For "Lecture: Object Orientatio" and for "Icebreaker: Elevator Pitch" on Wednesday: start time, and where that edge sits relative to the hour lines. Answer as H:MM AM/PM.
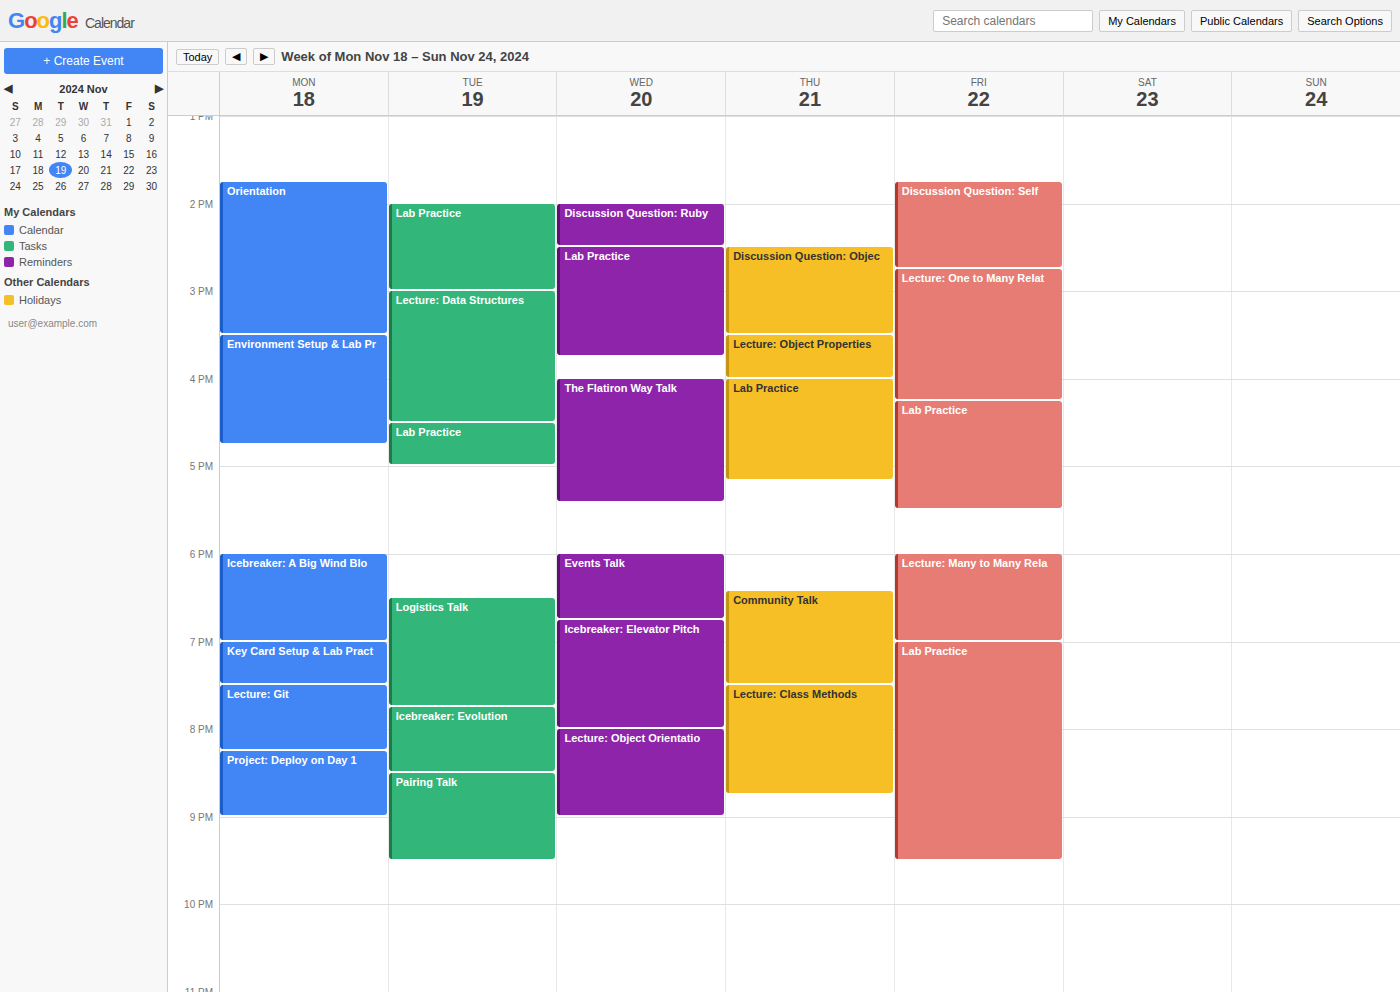
"Lecture: Object Orientatio": 8:00 PM, exactly on the 8 PM line. "Icebreaker: Elevator Pitch": 6:45 PM, neither: three quarters of the way from the 6 PM line to the 7 PM line.